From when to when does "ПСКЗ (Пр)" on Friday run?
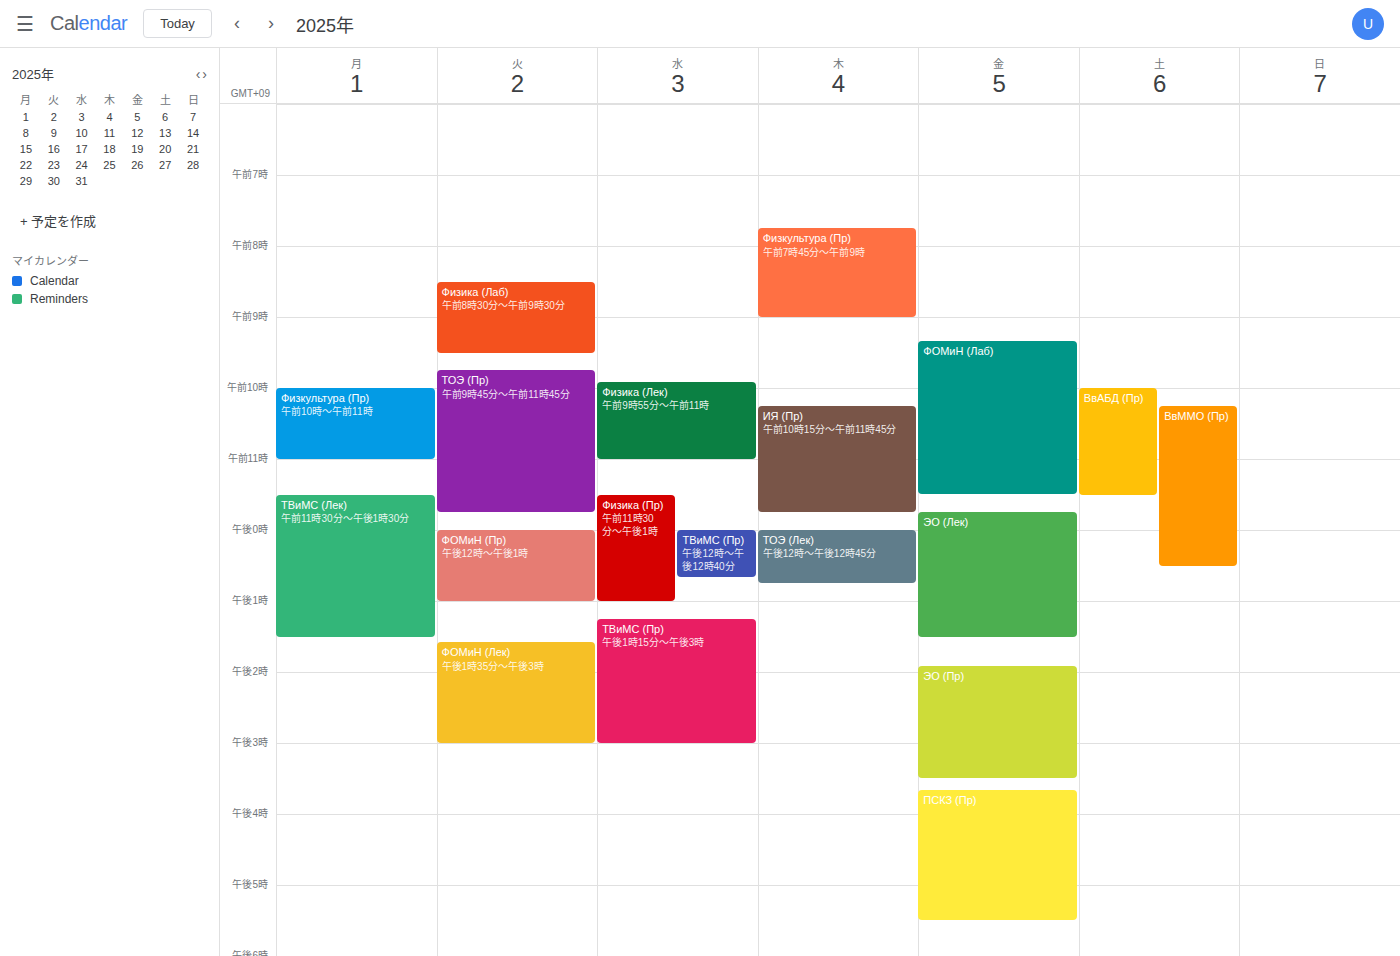
3:40 PM to 5:30 PM